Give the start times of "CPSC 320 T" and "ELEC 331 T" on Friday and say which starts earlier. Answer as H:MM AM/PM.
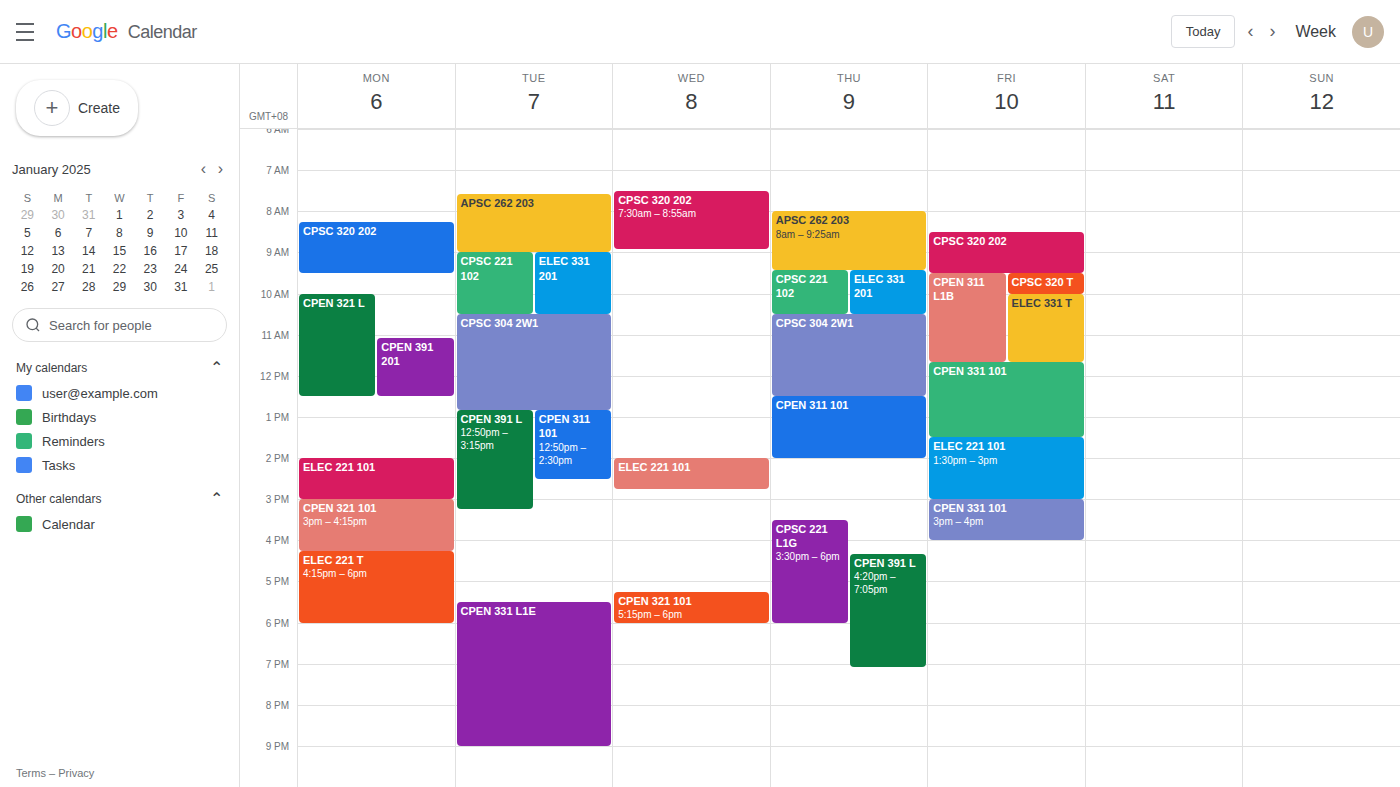
"CPSC 320 T" 9:30 AM; "ELEC 331 T" 10:00 AM.